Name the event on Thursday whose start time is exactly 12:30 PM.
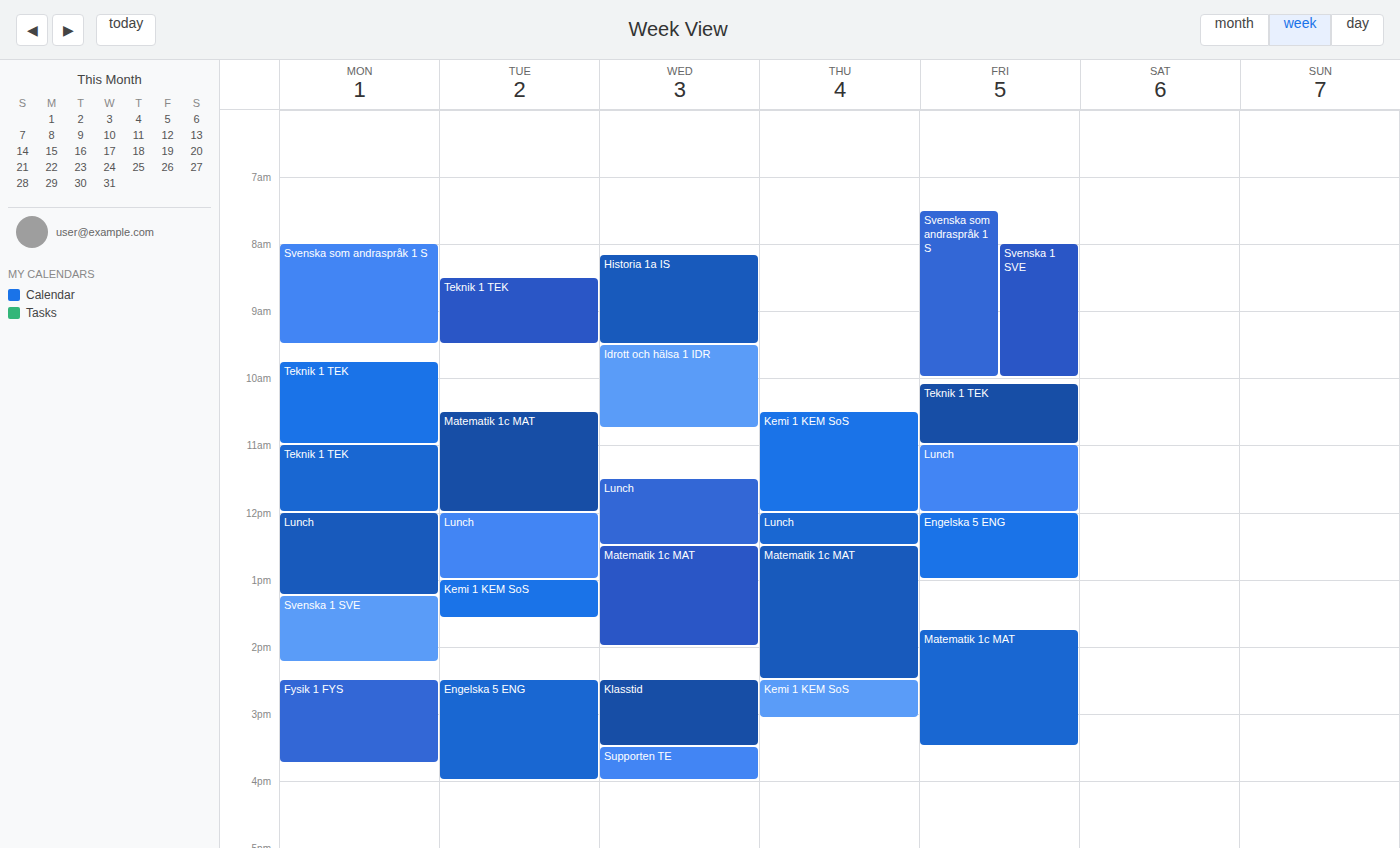
"Matematik 1c MAT"